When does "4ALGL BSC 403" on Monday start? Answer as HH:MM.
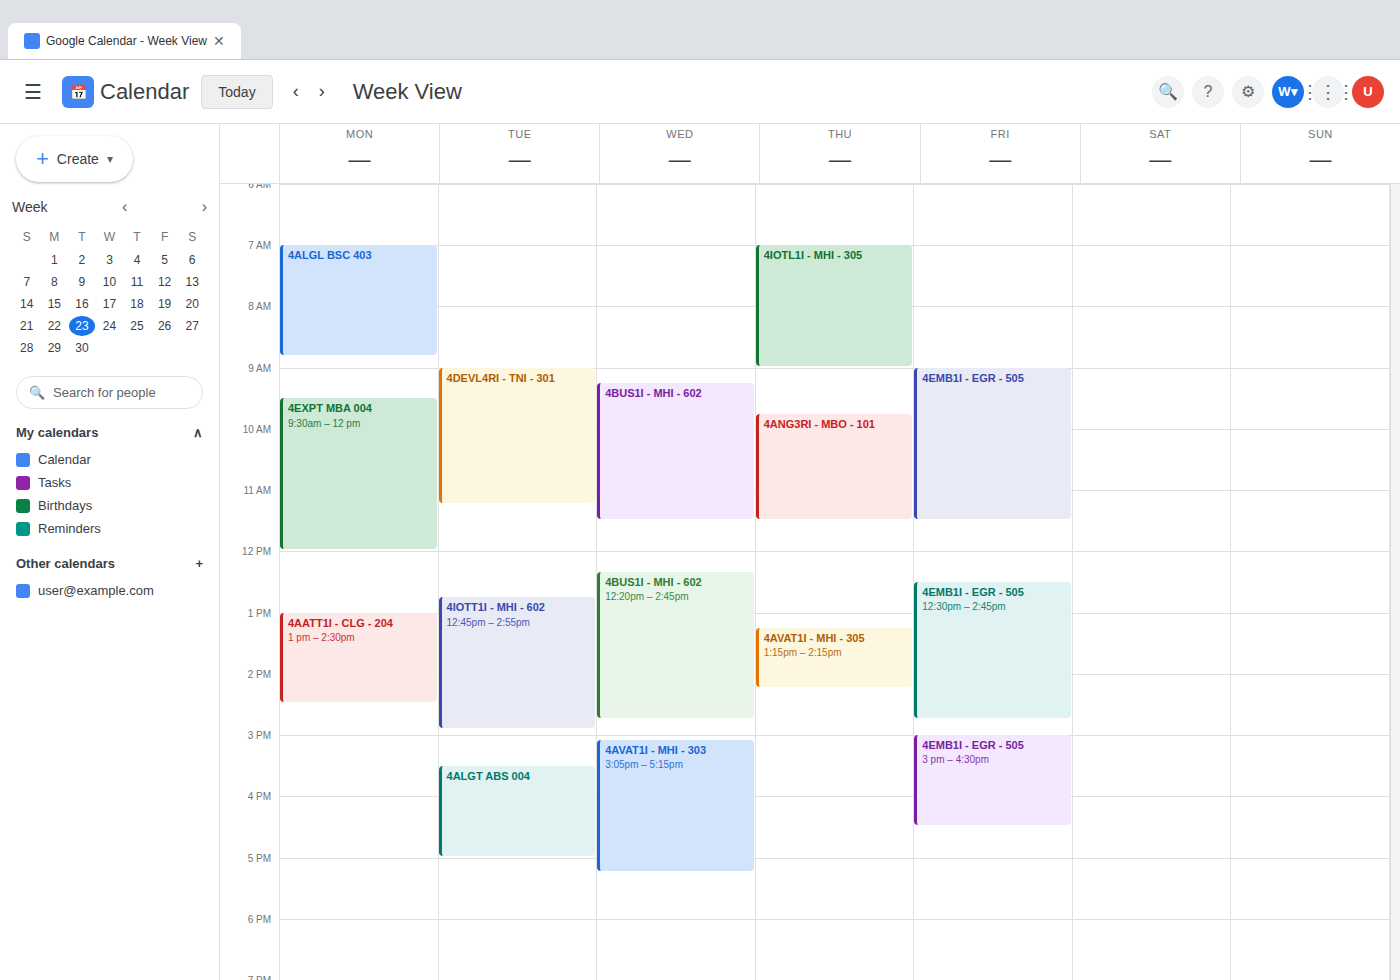
07:00